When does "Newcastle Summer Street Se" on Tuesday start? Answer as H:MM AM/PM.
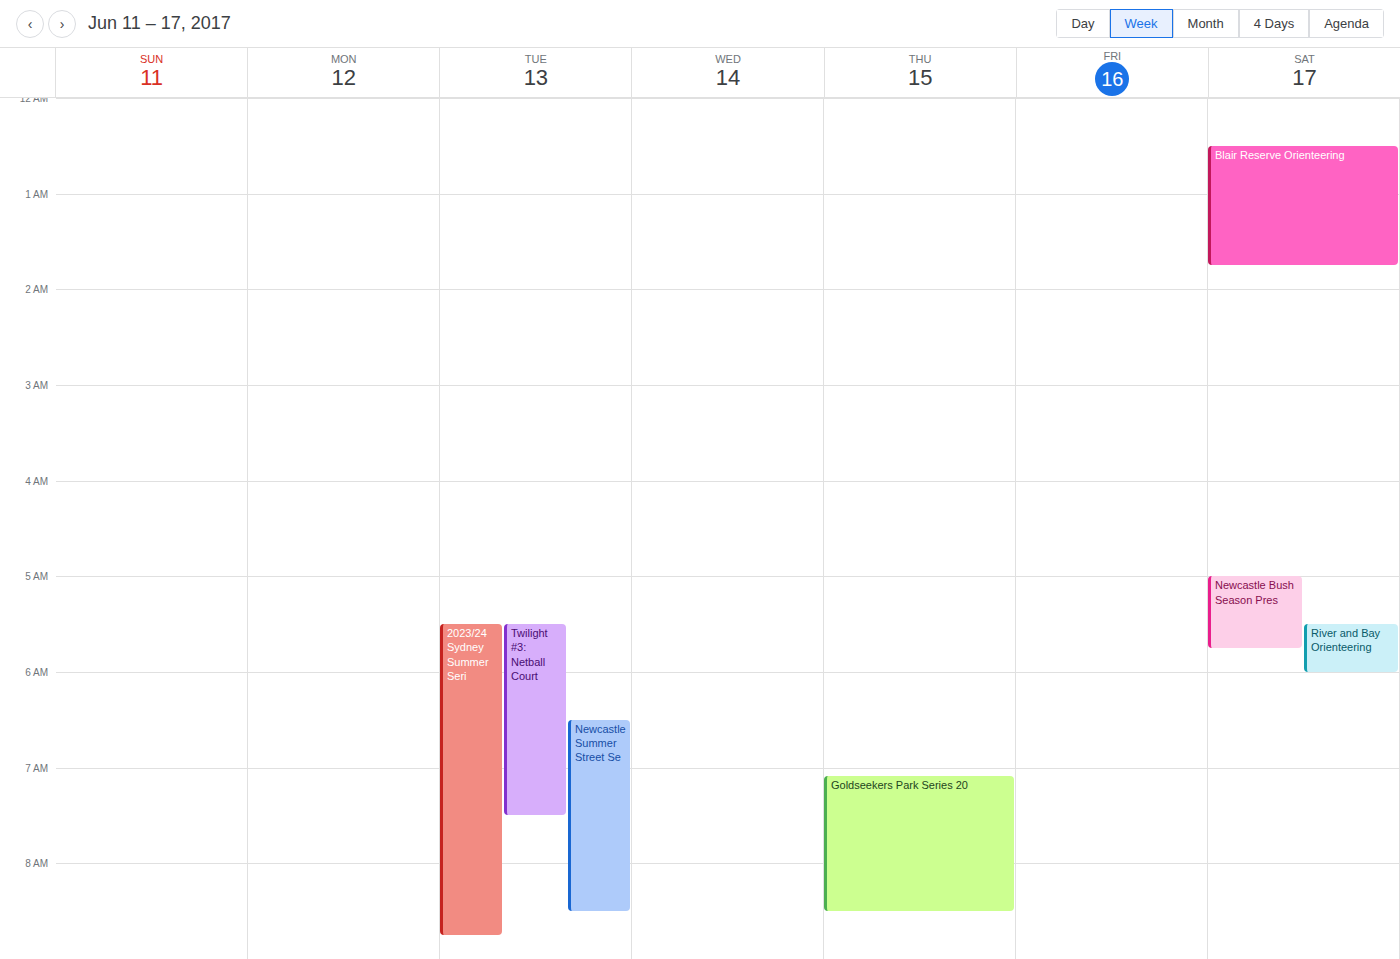
6:30 AM